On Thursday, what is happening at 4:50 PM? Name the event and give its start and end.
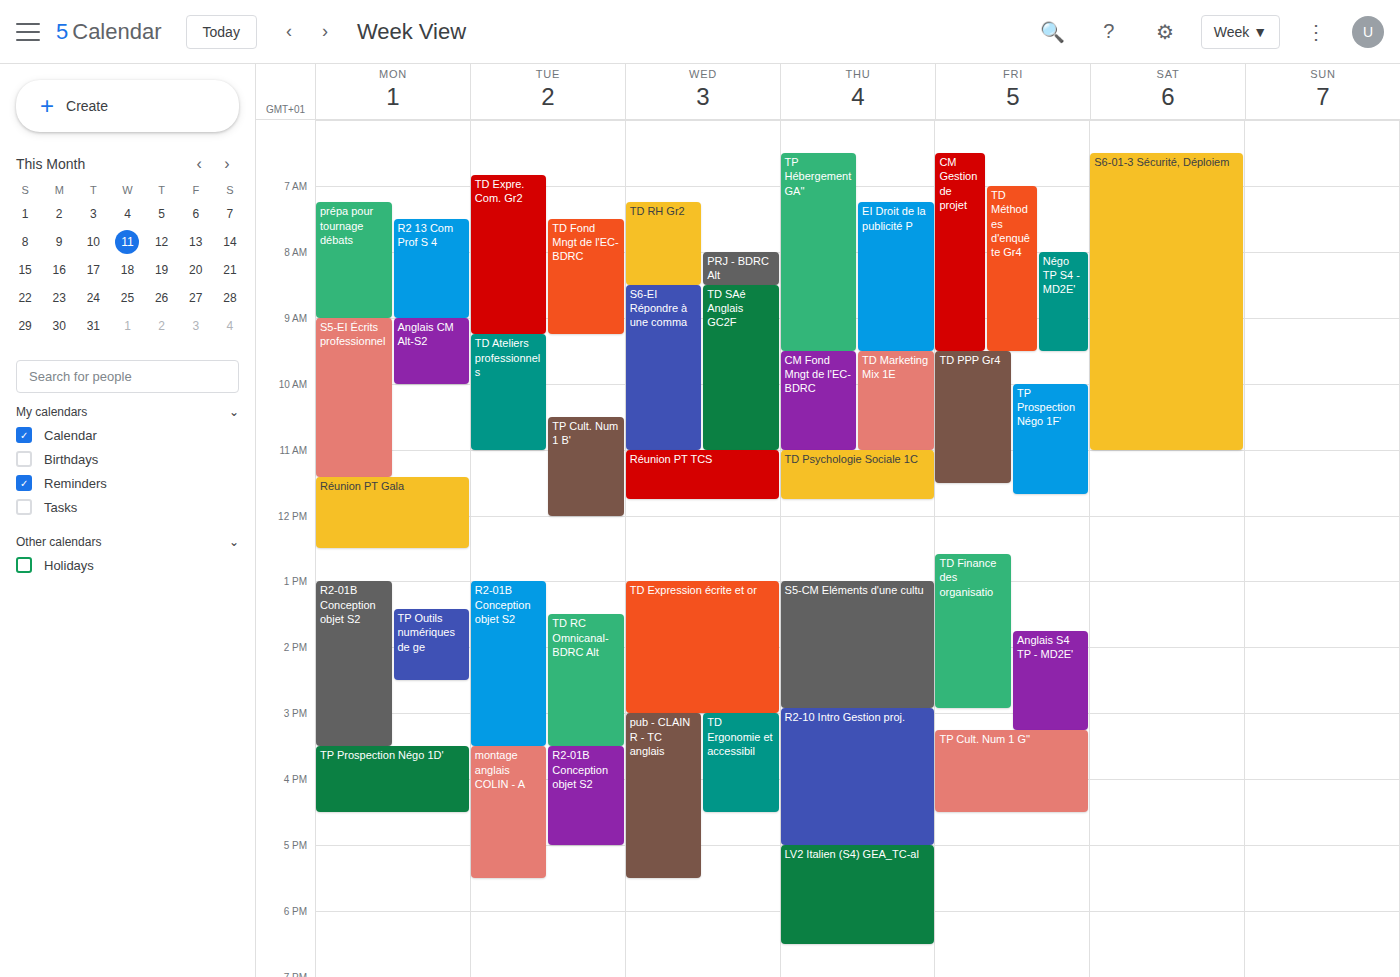
"R2-10 Intro Gestion proj.", 2:55 PM to 5:00 PM